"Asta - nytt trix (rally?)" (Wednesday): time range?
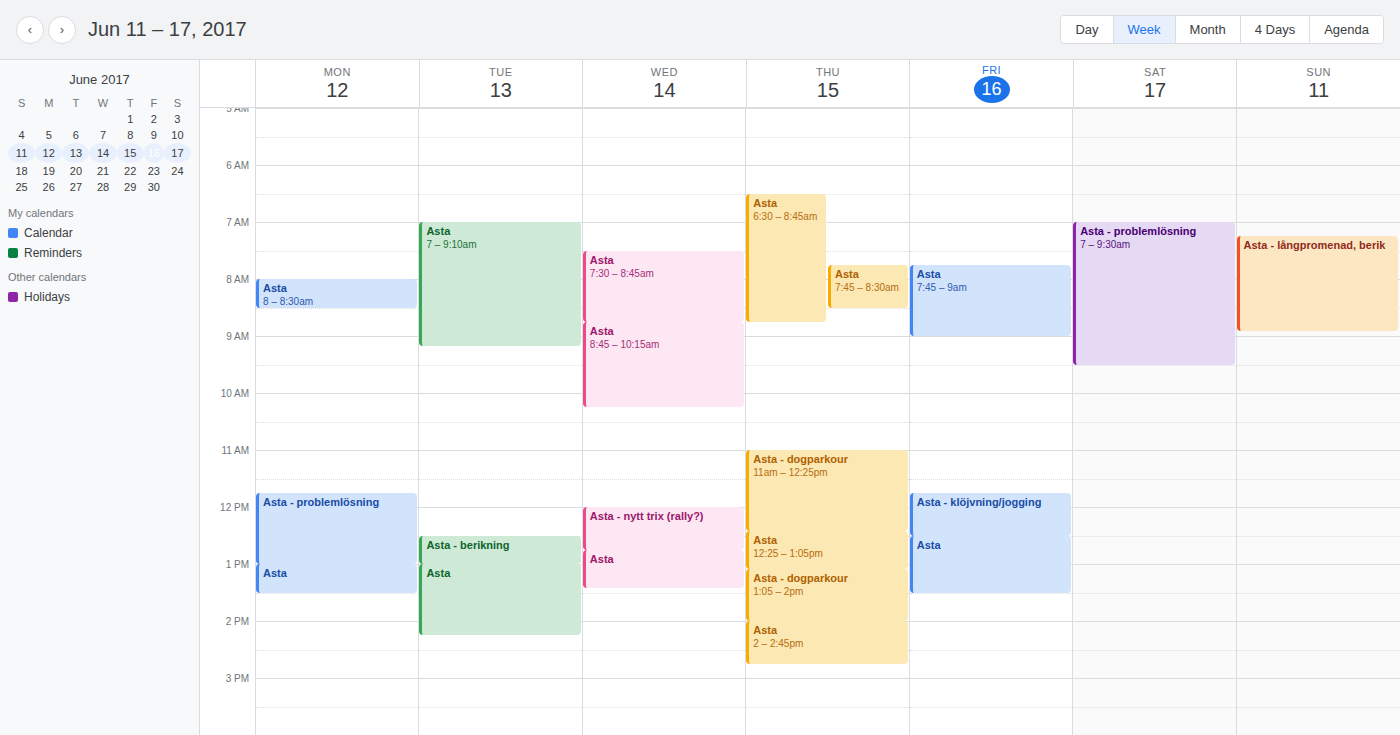
12:00 PM to 12:45 PM